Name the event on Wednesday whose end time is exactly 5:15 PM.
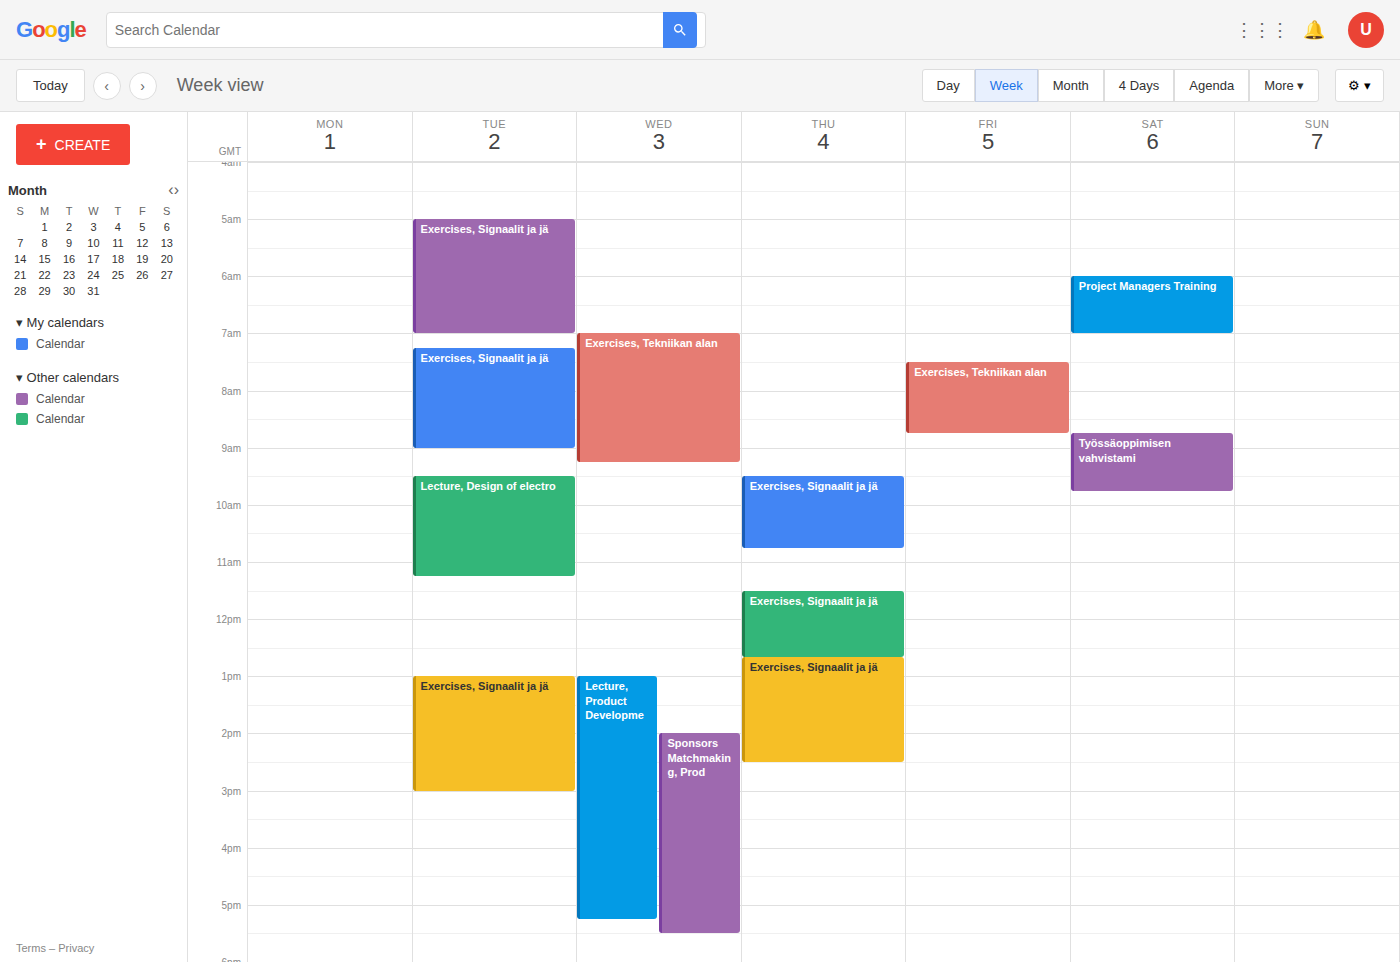
"Lecture, Product Developme"